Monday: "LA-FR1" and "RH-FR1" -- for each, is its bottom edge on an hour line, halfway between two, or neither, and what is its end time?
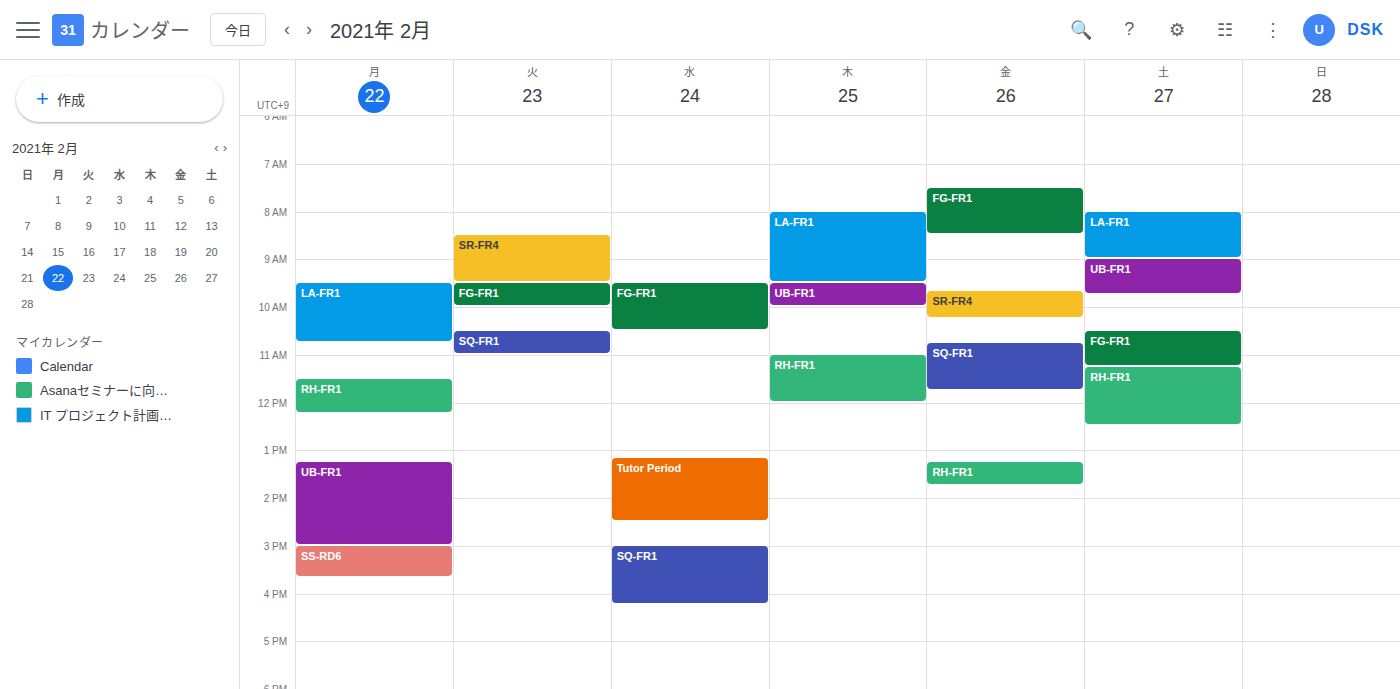
"LA-FR1": 10:45 AM, neither: three quarters of the way from the 10 AM line to the 11 AM line. "RH-FR1": 12:15 PM, neither: a quarter of the way from the 12 PM line to the 1 PM line.